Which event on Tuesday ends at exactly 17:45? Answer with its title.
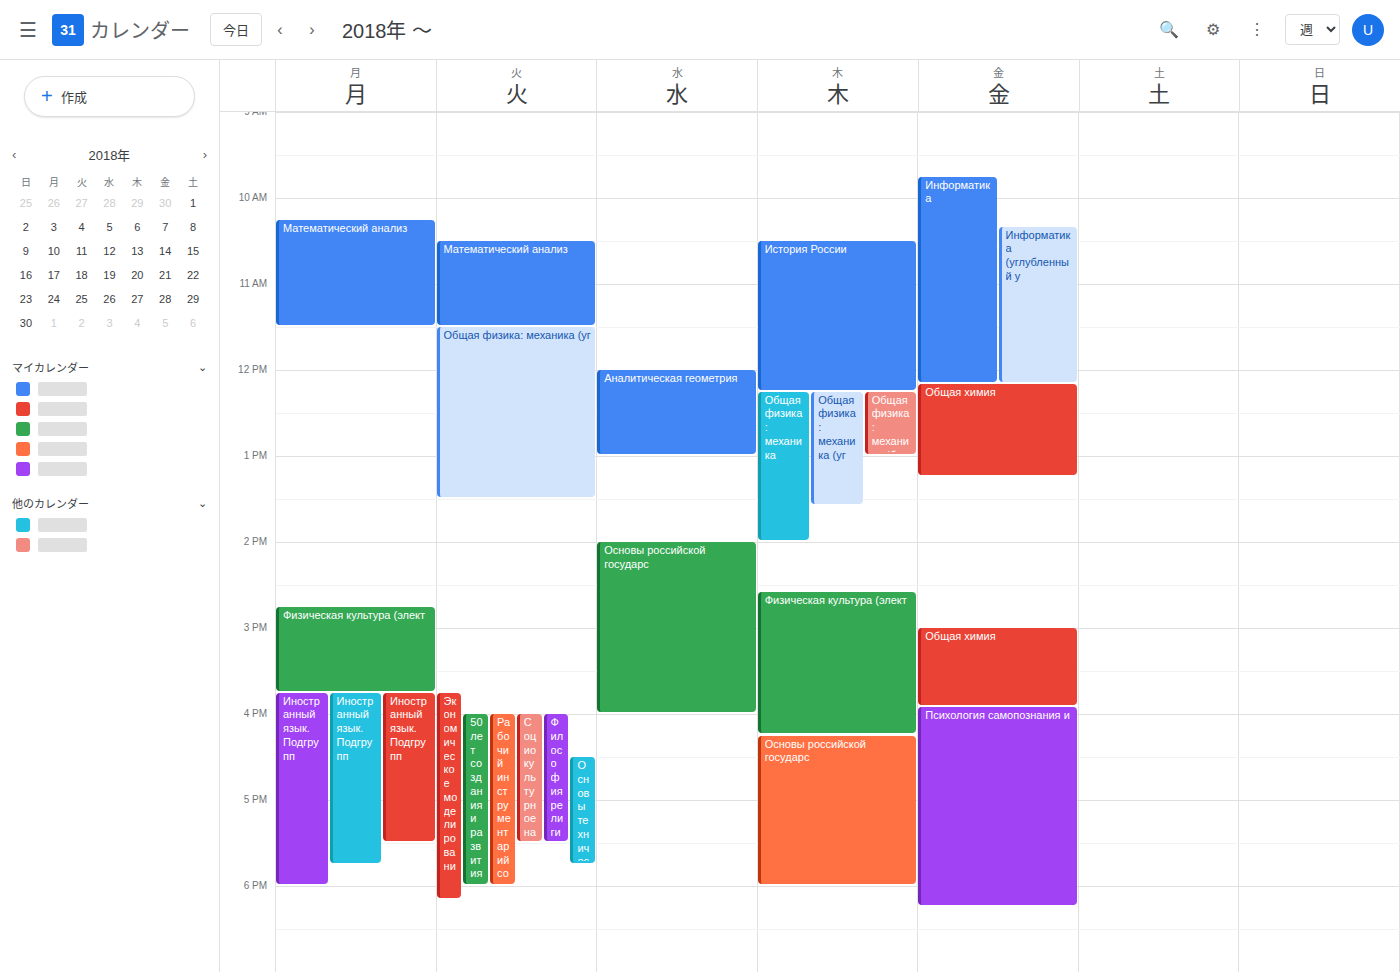
"Основы технического творче"